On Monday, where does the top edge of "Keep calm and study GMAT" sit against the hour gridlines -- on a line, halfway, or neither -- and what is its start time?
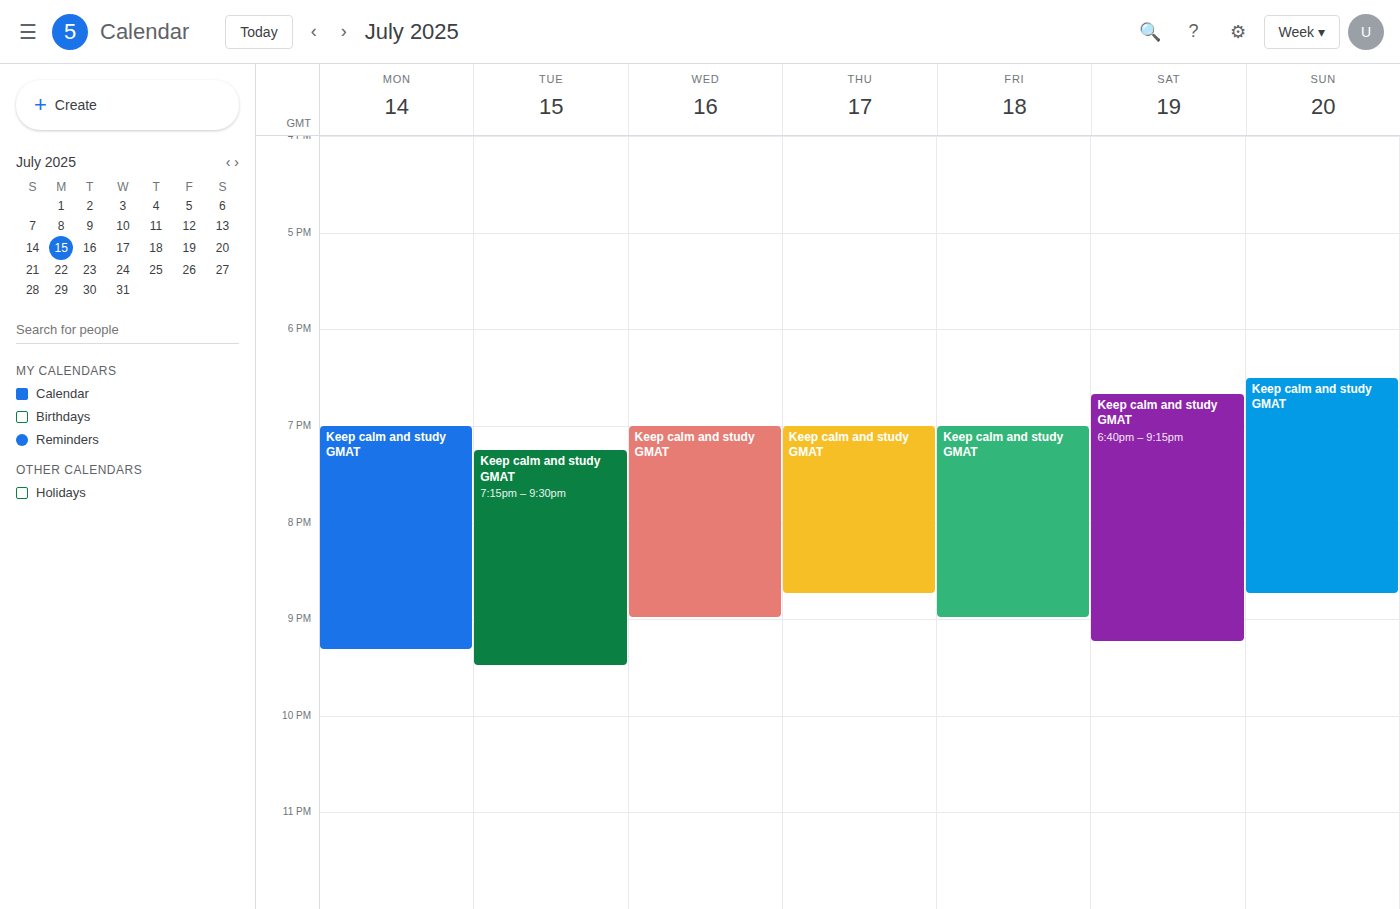
7:00 PM -- exactly on the 7 PM line.